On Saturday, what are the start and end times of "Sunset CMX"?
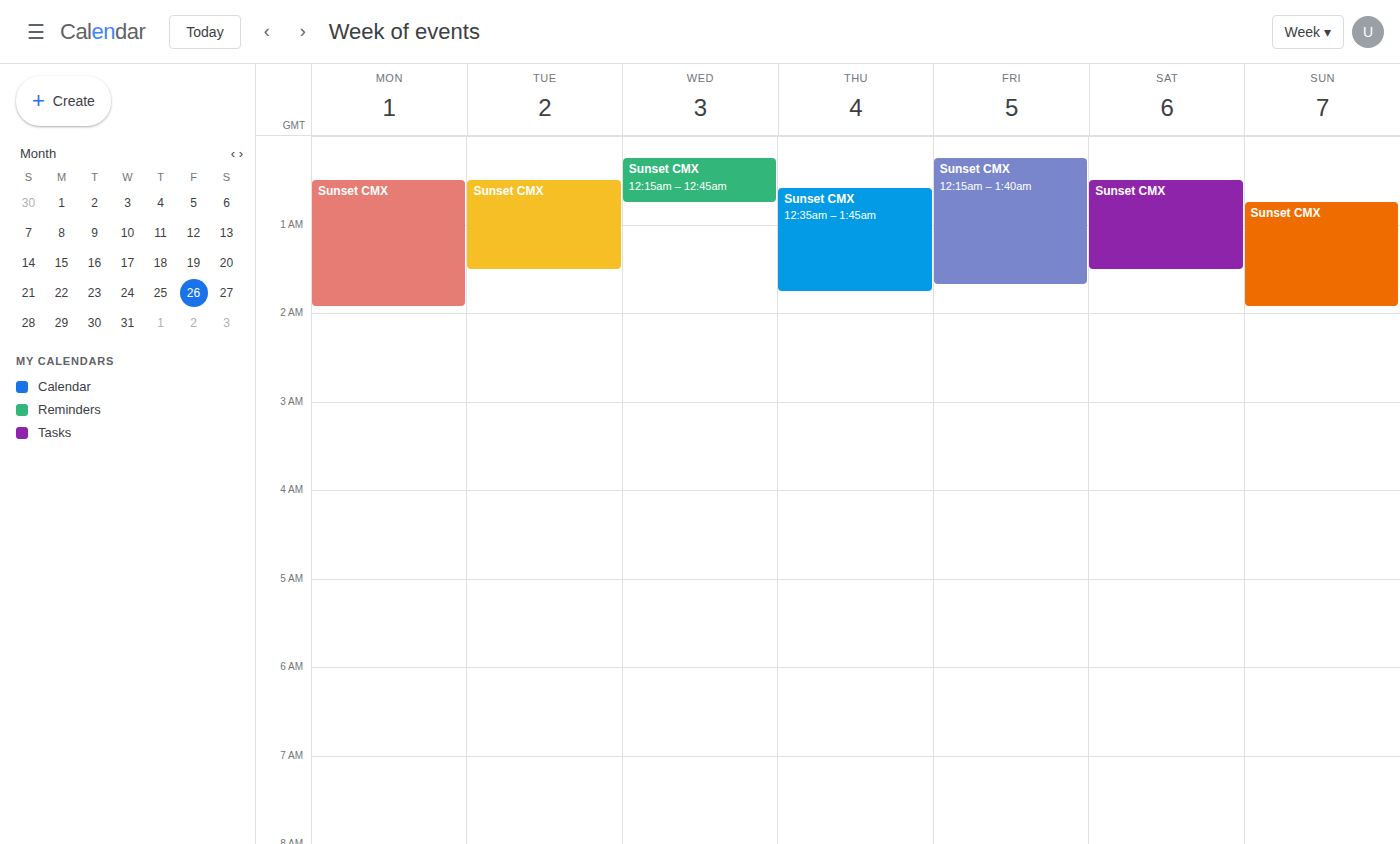
00:30 to 01:30